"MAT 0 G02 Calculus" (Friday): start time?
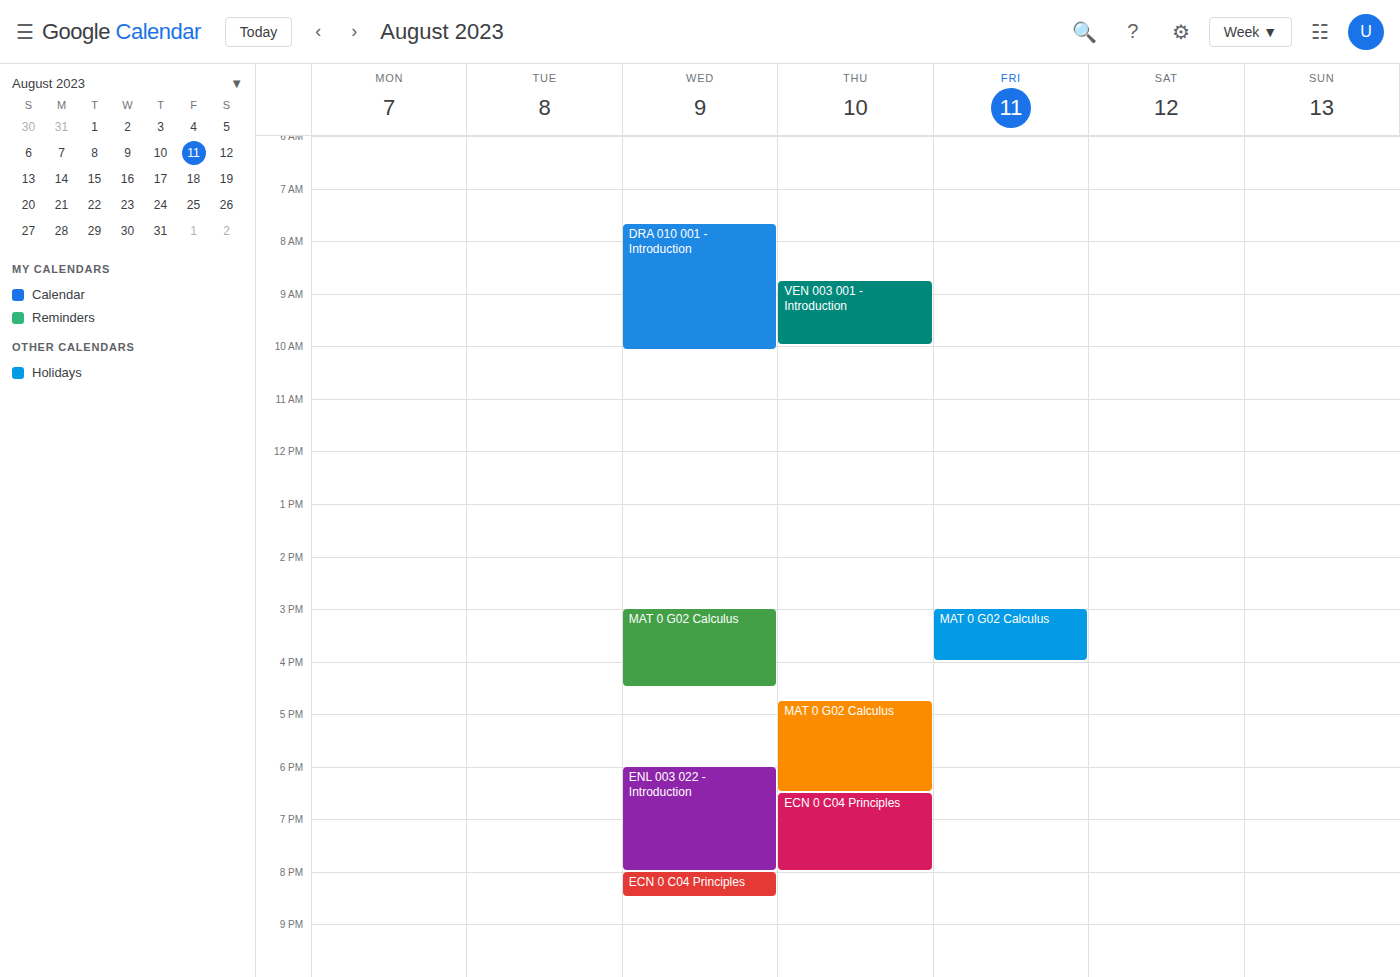
3:00 PM